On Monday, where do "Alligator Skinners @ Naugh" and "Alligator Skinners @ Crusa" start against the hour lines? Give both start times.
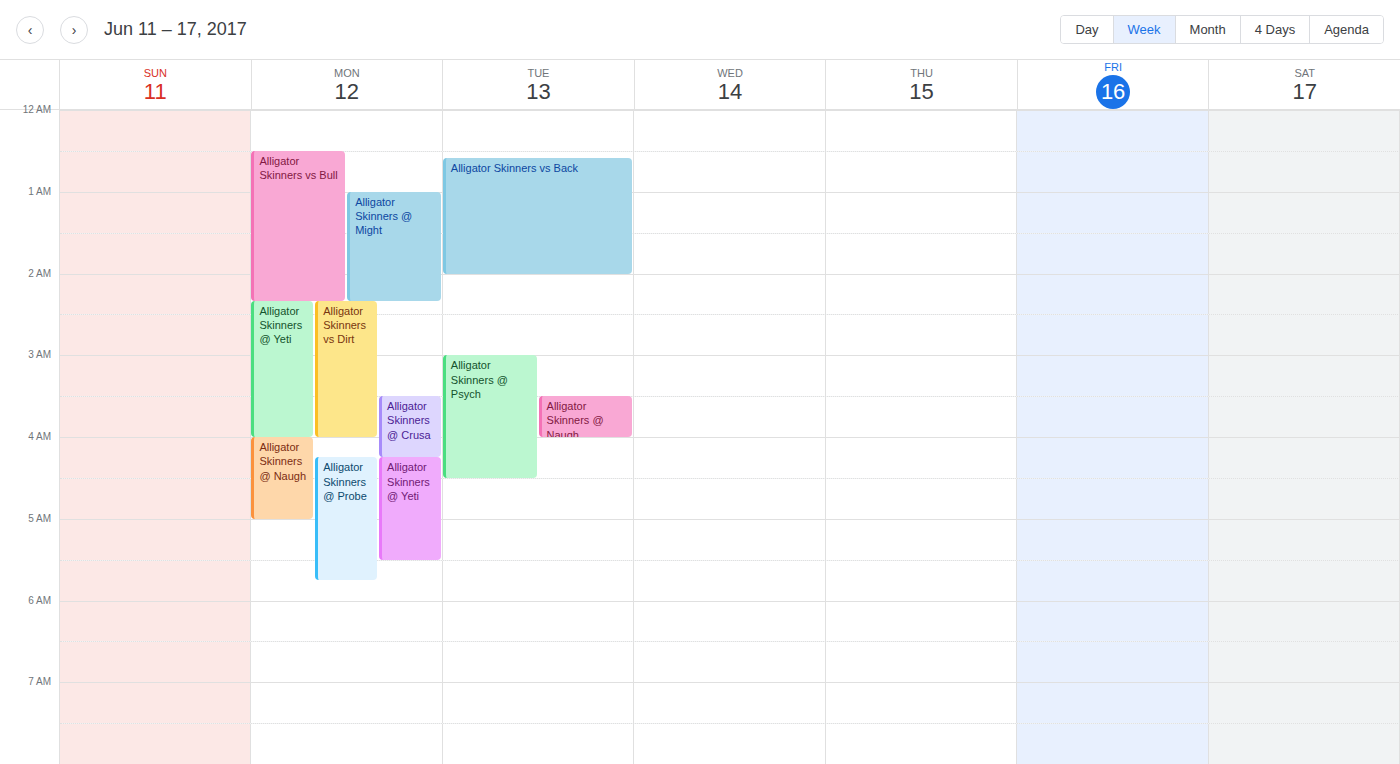
"Alligator Skinners @ Naugh": 4:00 AM, exactly on the 4 AM line. "Alligator Skinners @ Crusa": 3:30 AM, halfway between the 3 AM and 4 AM lines.